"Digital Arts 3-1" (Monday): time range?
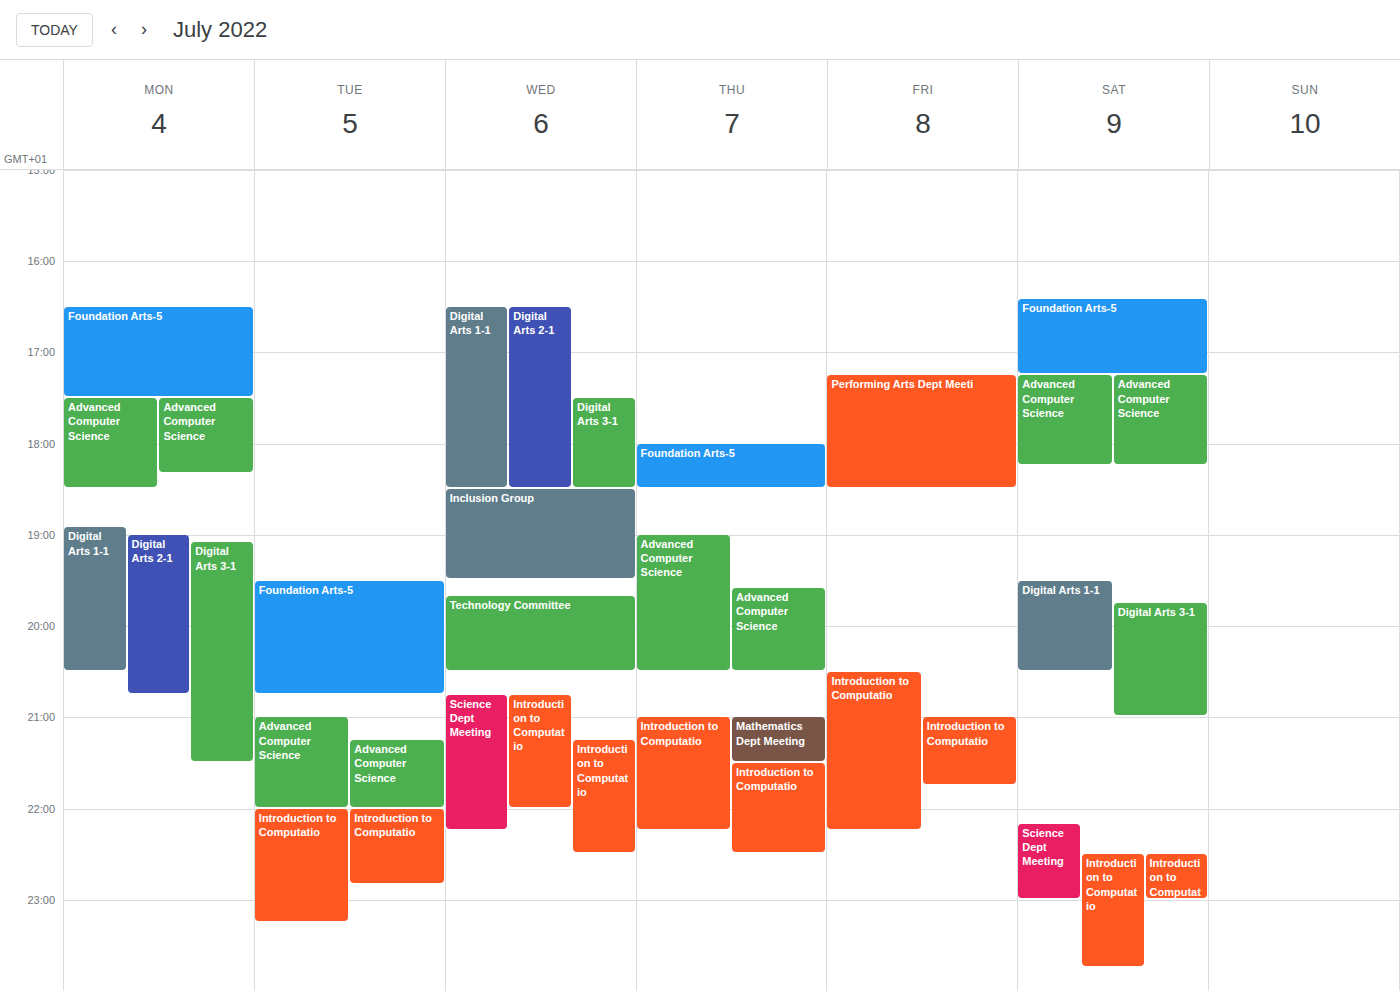
7:05 PM to 9:30 PM